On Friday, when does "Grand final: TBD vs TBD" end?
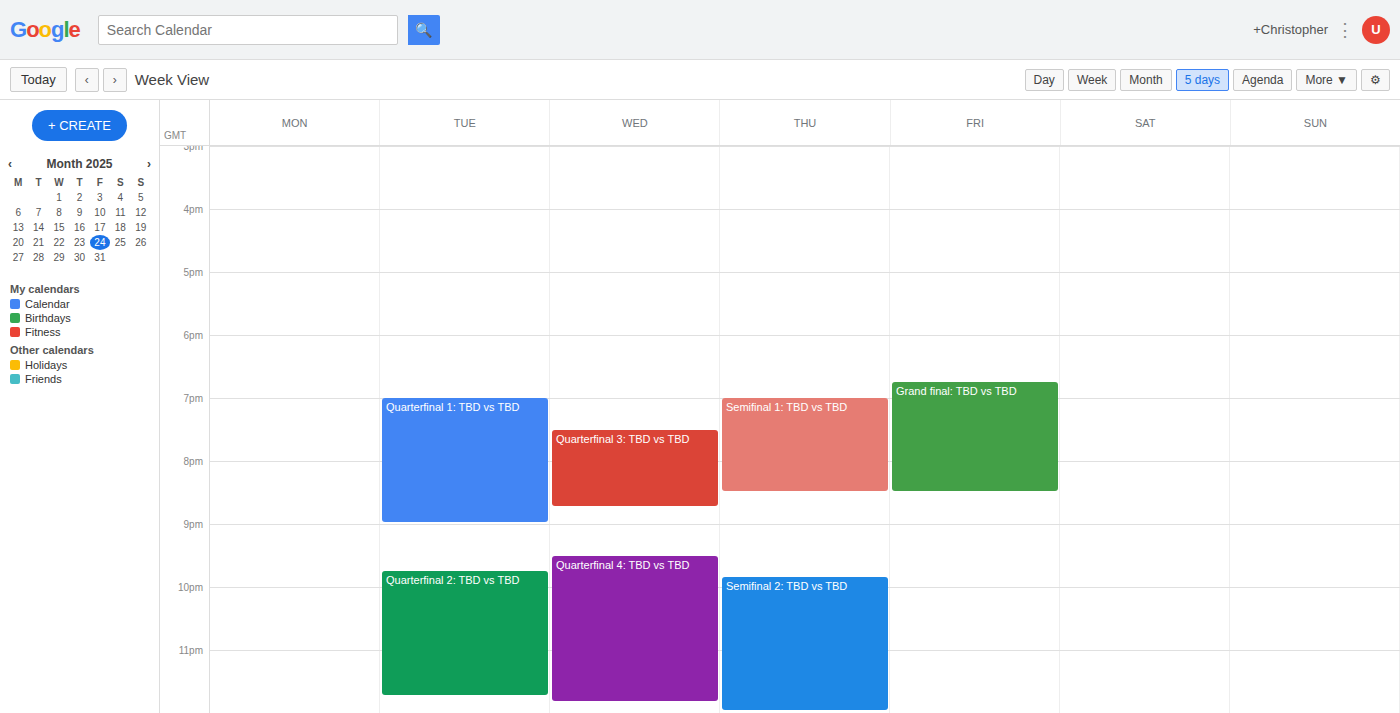
20:30